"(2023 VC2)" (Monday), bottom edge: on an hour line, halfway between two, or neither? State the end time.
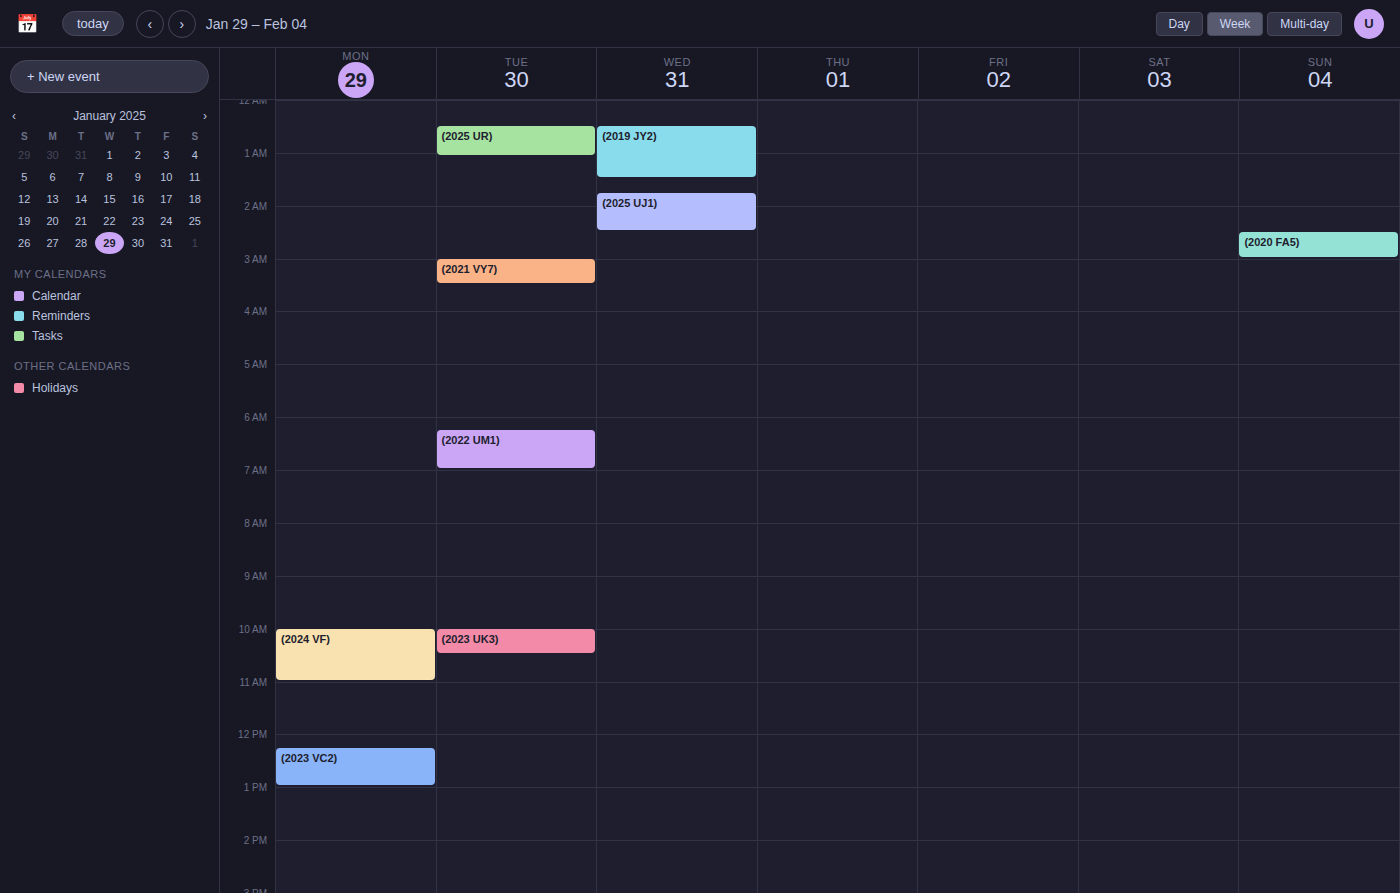
1:00 PM -- exactly on the 1 PM line.